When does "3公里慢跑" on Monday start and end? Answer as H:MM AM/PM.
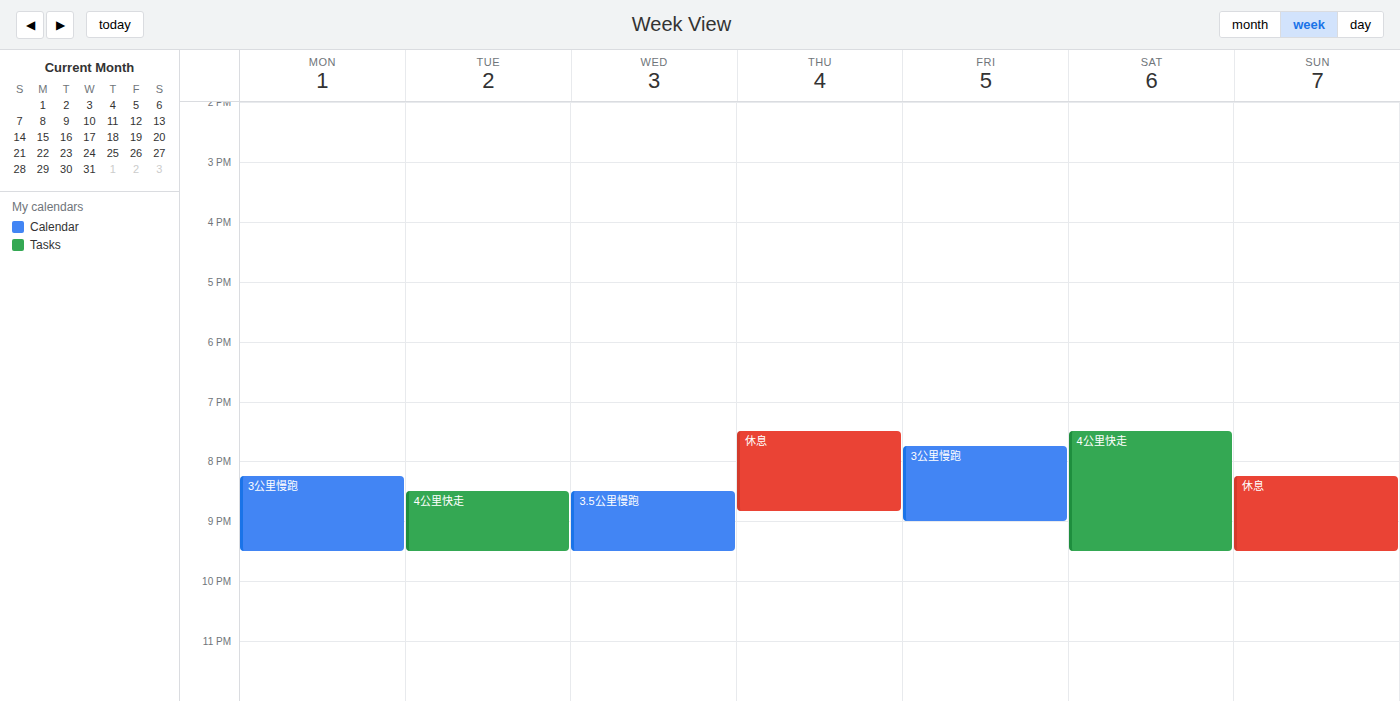
8:15 PM to 9:30 PM